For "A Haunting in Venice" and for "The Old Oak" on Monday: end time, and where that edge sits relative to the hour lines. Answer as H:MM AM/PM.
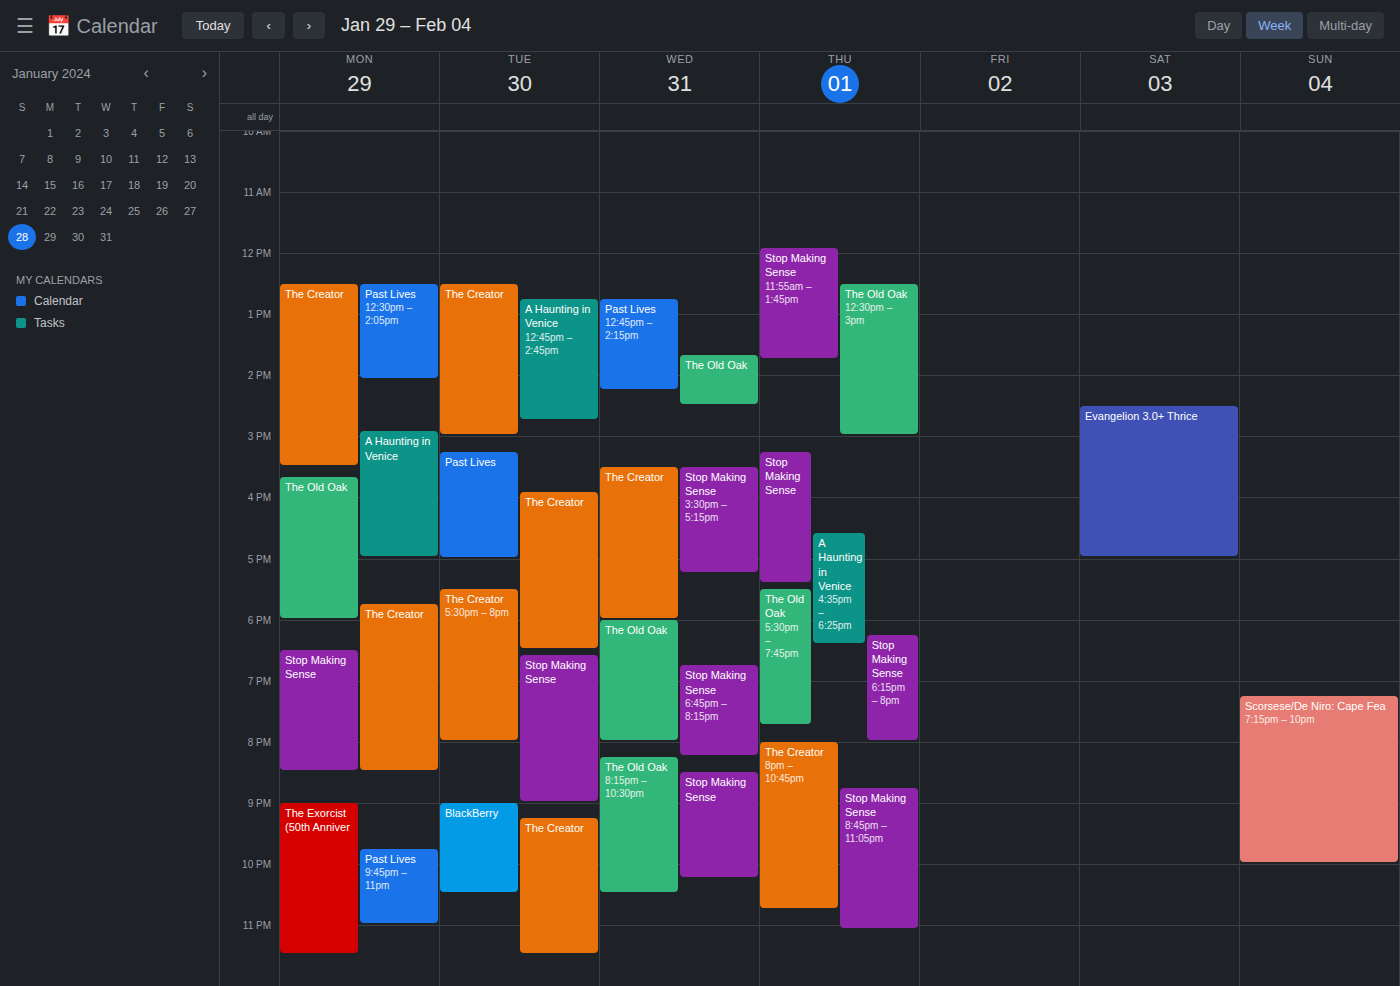
"A Haunting in Venice": 5:00 PM, exactly on the 5 PM line. "The Old Oak": 6:00 PM, exactly on the 6 PM line.